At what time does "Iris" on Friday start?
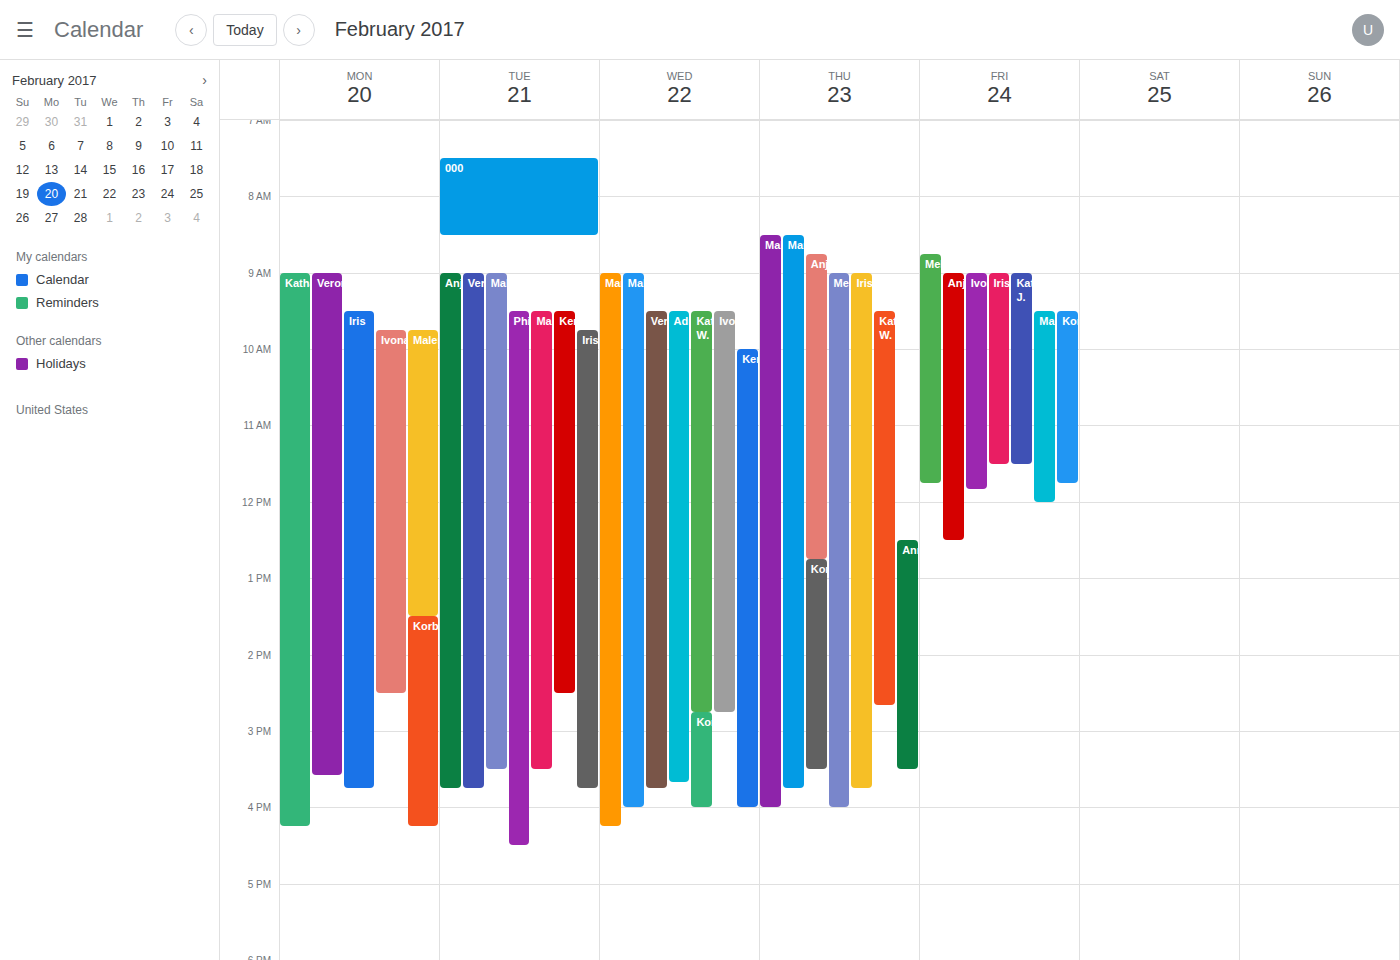
9:00 AM